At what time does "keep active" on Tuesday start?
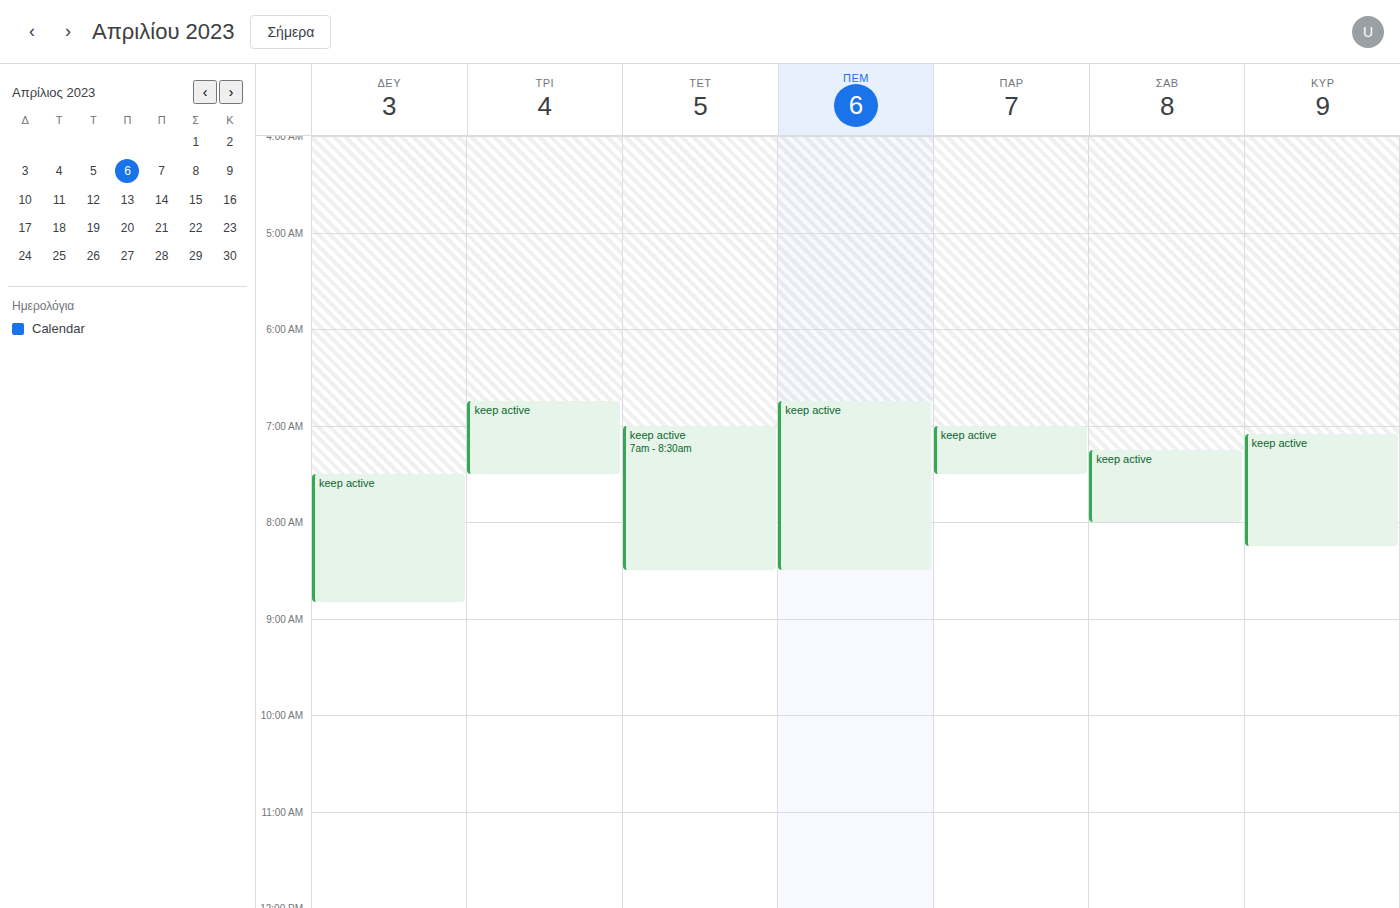
06:45